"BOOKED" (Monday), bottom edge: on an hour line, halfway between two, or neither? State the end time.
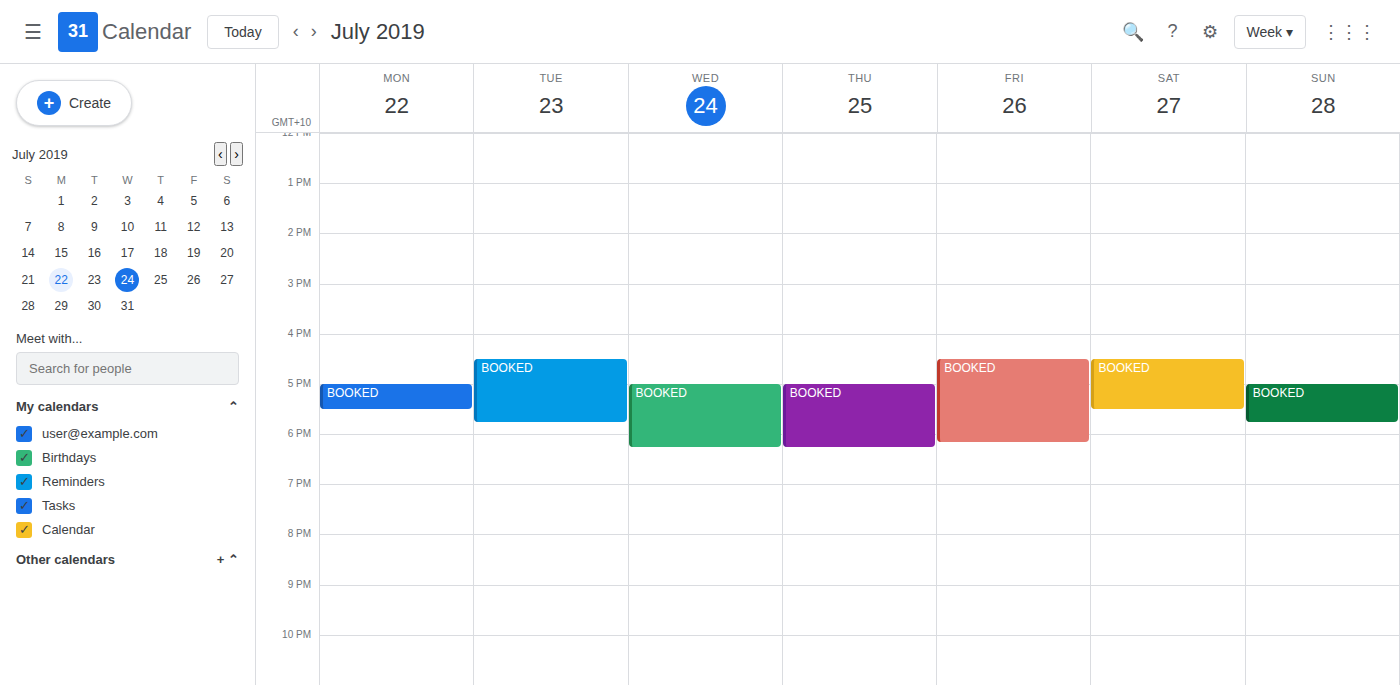
5:30 PM -- halfway between the 5 PM and 6 PM lines.